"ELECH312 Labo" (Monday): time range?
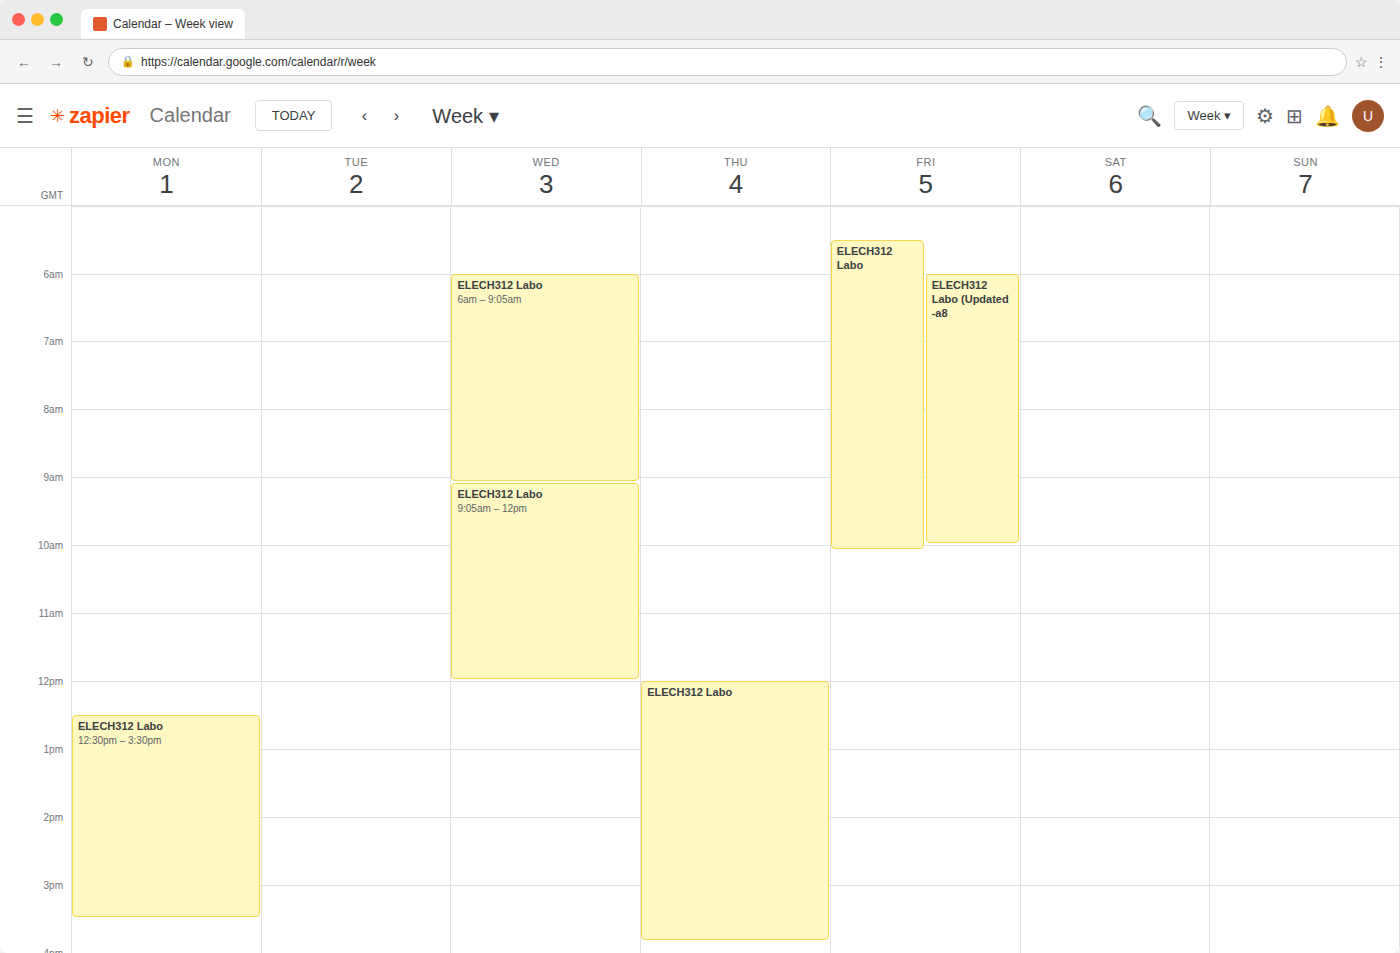
12:30 PM to 3:30 PM